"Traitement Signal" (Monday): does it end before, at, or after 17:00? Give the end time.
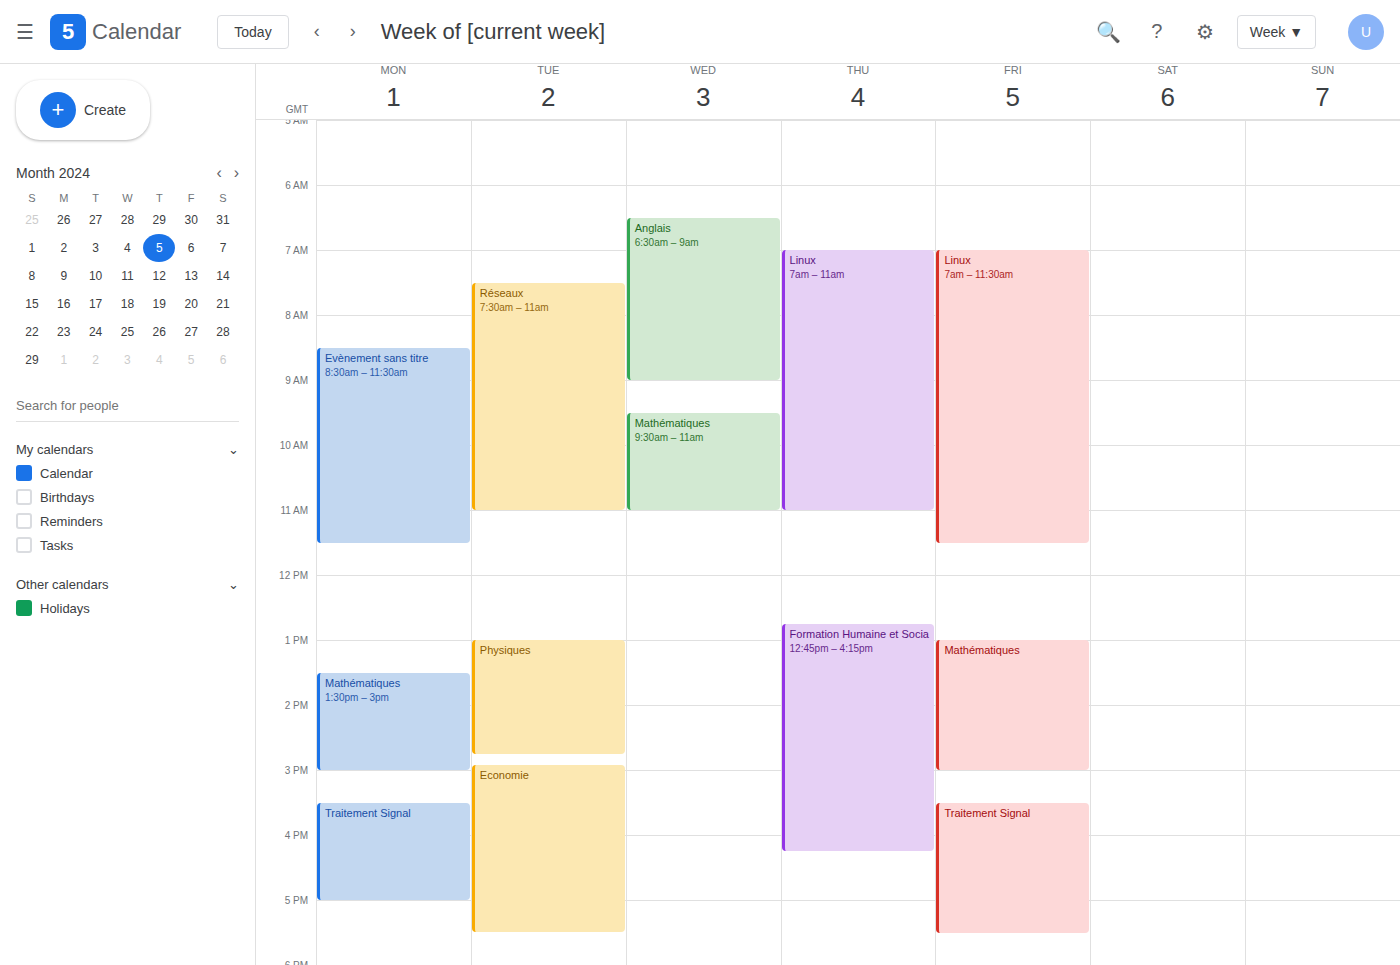
17:00 -- exactly at 17:00, on the 17:00 line.